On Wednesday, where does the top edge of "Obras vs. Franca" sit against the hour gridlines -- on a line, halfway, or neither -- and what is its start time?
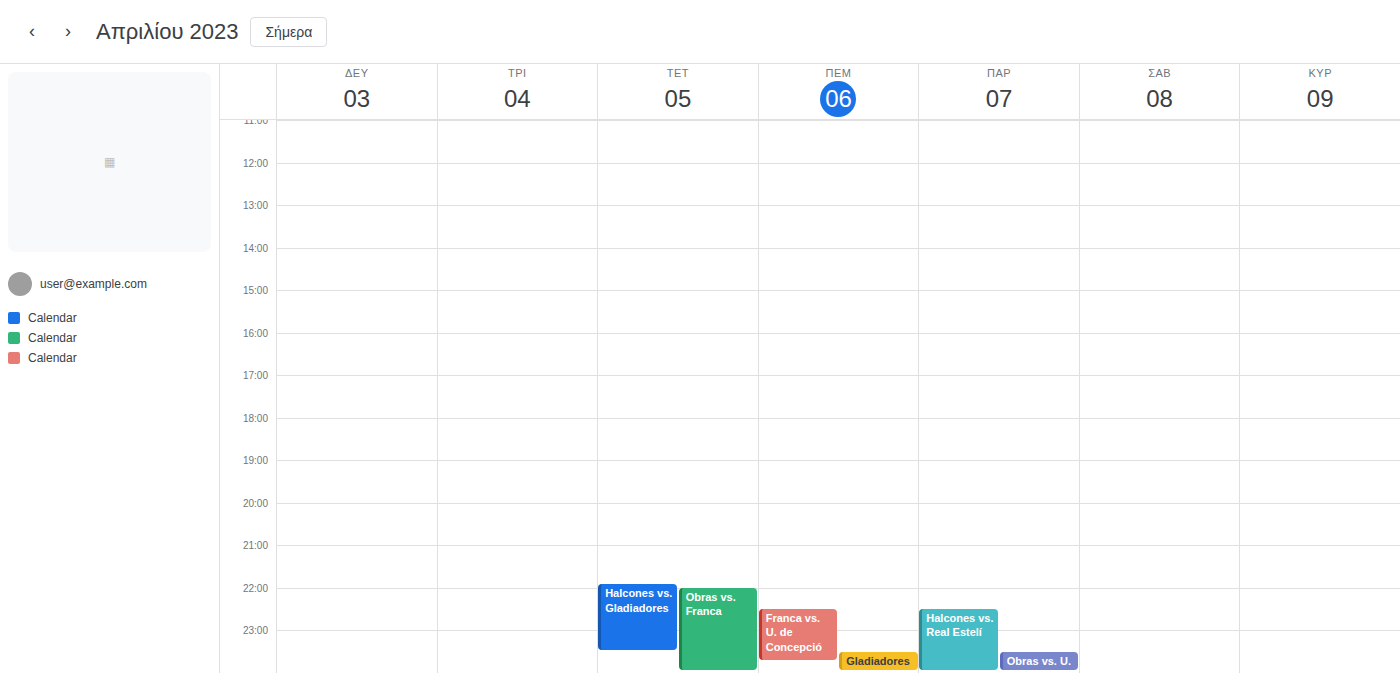
10:00 PM -- exactly on the 10 PM line.